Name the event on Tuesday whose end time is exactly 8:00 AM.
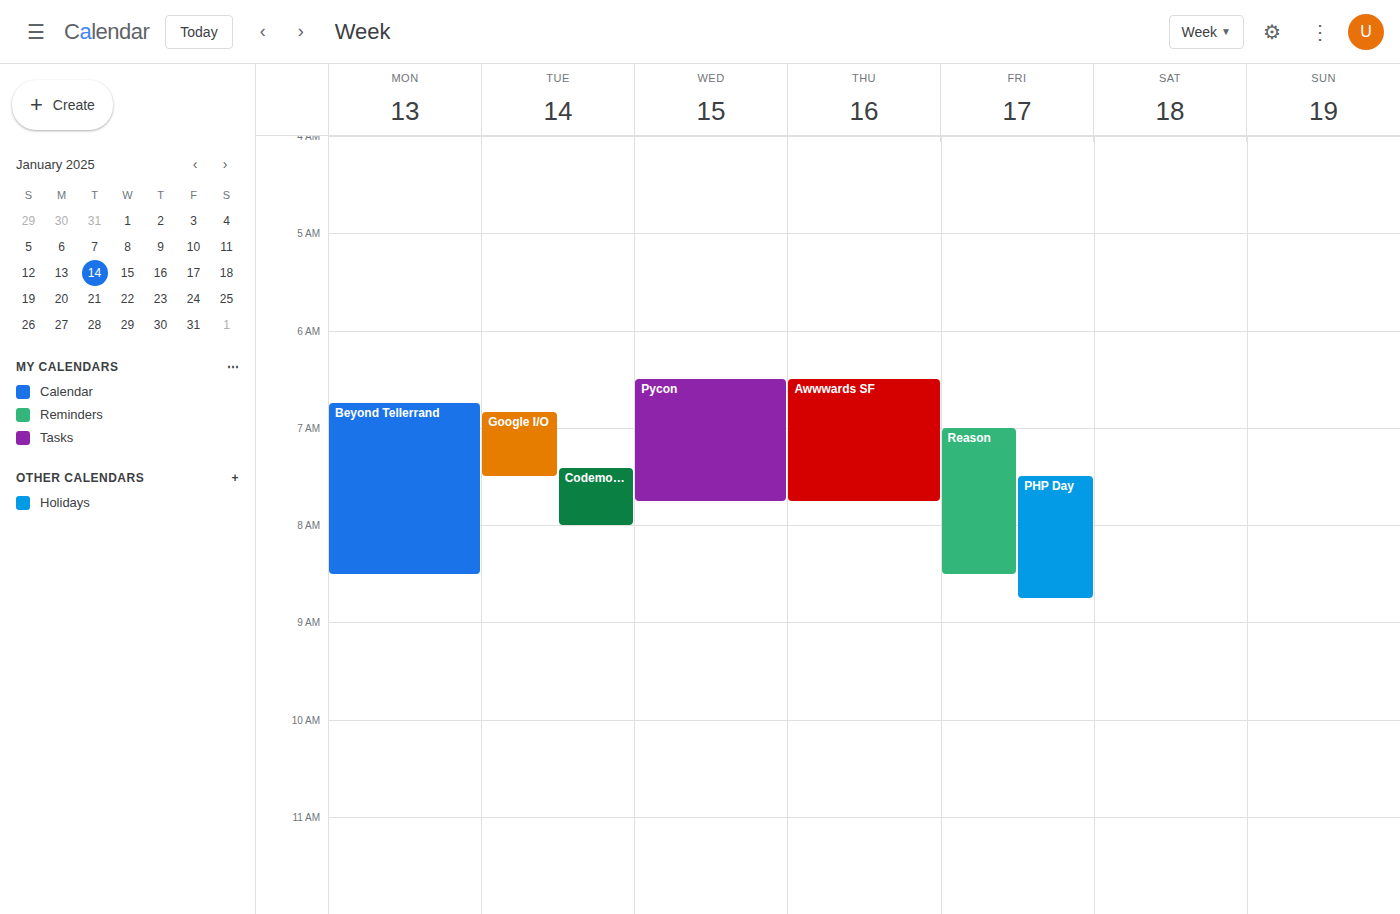
"Codemotion Amsterdam"